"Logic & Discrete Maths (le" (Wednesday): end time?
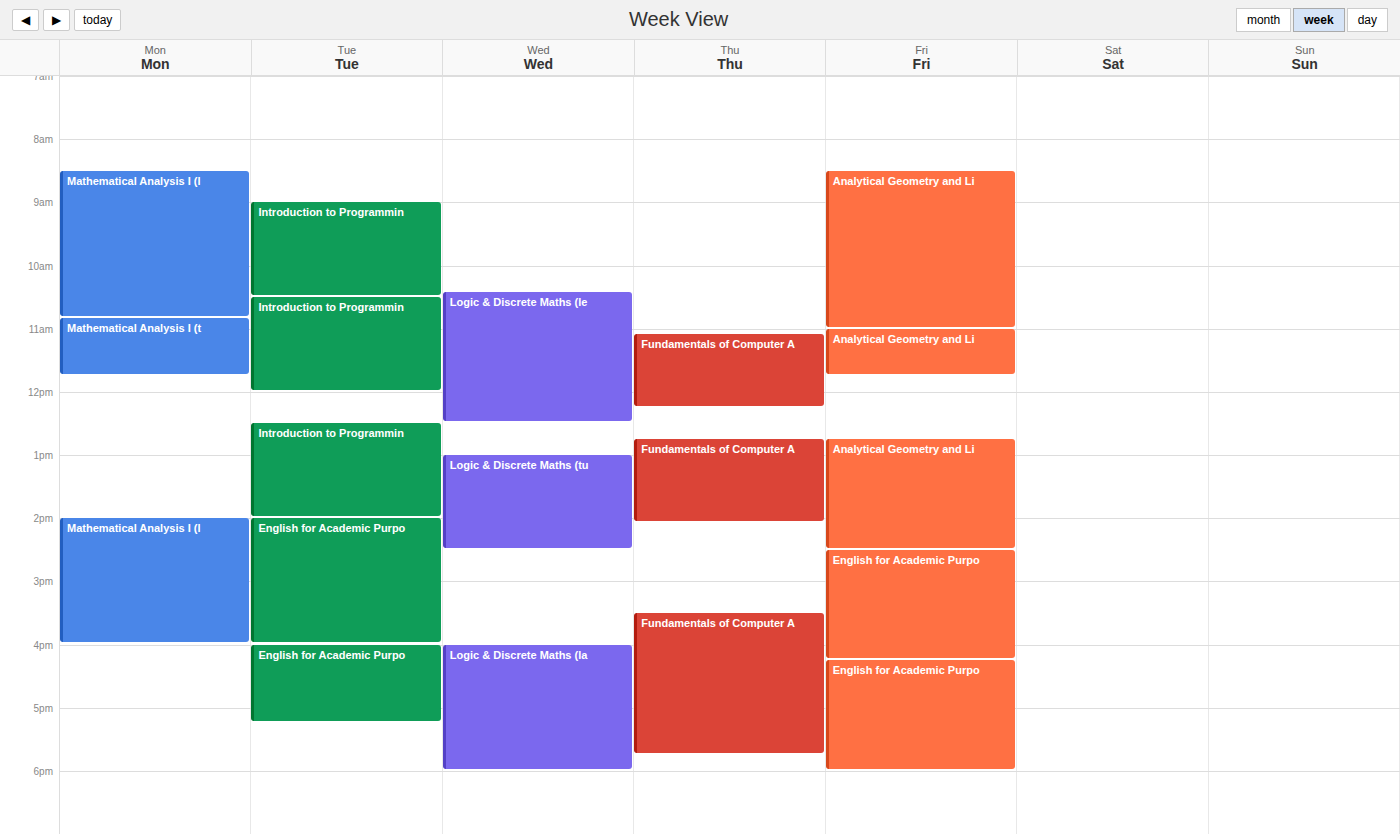
12:30 PM